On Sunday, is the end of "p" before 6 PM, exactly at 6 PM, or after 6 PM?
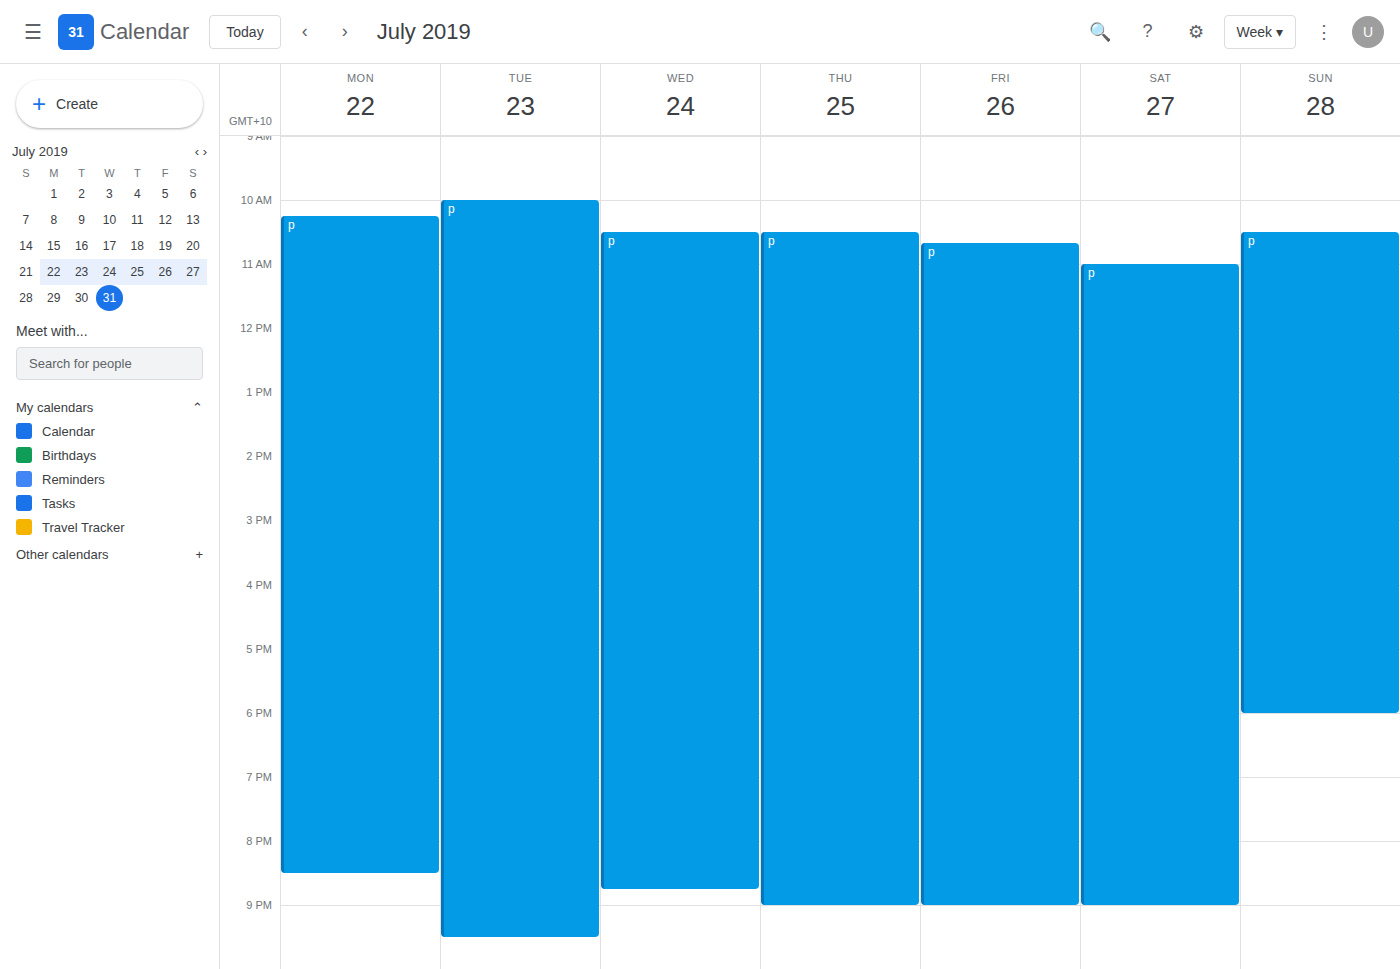
6:00 PM -- exactly at 6 PM, on the 6 PM line.